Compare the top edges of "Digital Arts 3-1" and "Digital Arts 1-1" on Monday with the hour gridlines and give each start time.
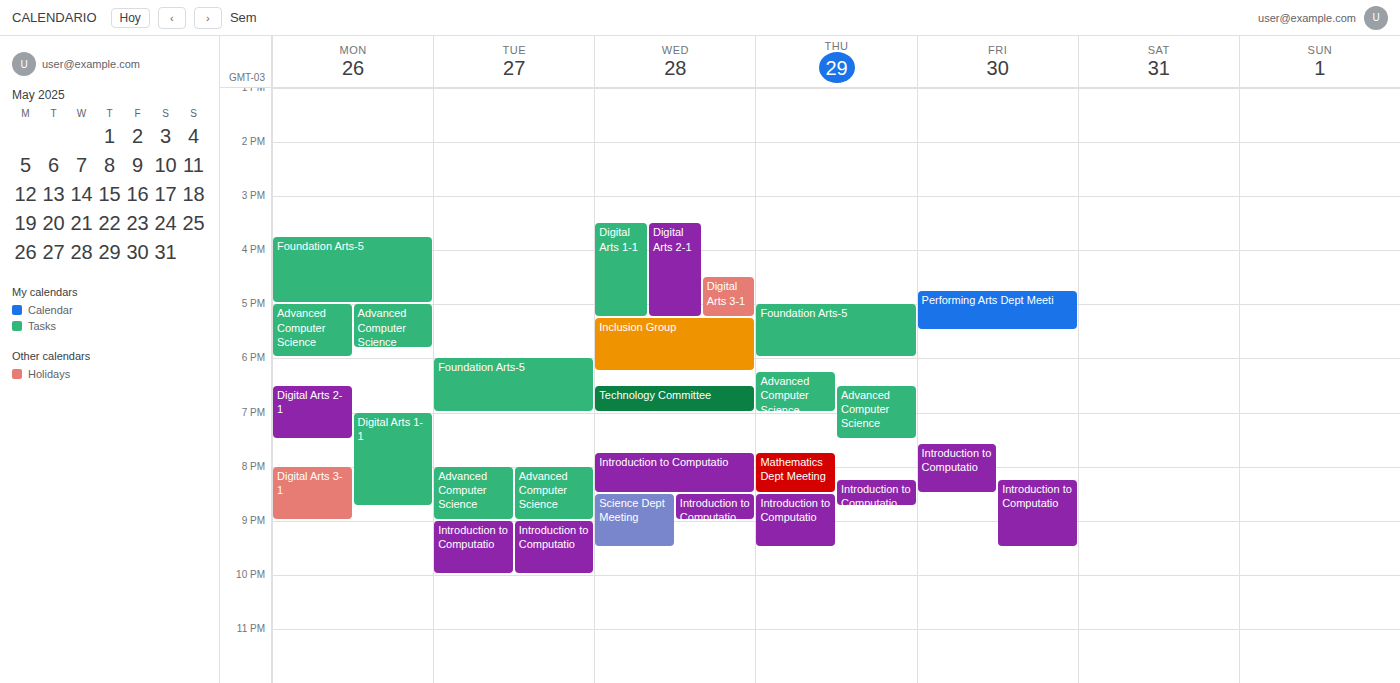
"Digital Arts 3-1": 8:00 PM, exactly on the 8 PM line. "Digital Arts 1-1": 7:00 PM, exactly on the 7 PM line.